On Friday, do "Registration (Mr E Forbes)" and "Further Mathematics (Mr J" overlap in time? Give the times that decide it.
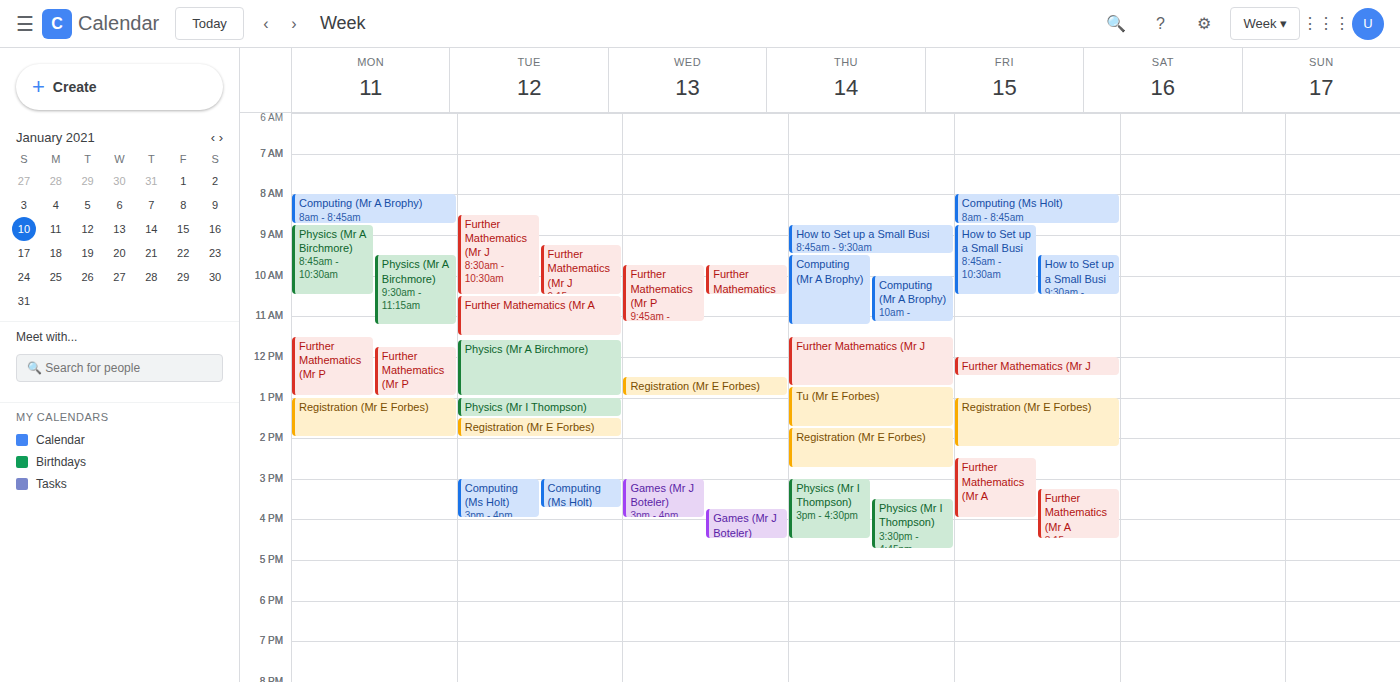
"Further Mathematics (Mr J" ends at 12:30 PM and "Registration (Mr E Forbes)" starts at 1:00 PM -- no overlap.